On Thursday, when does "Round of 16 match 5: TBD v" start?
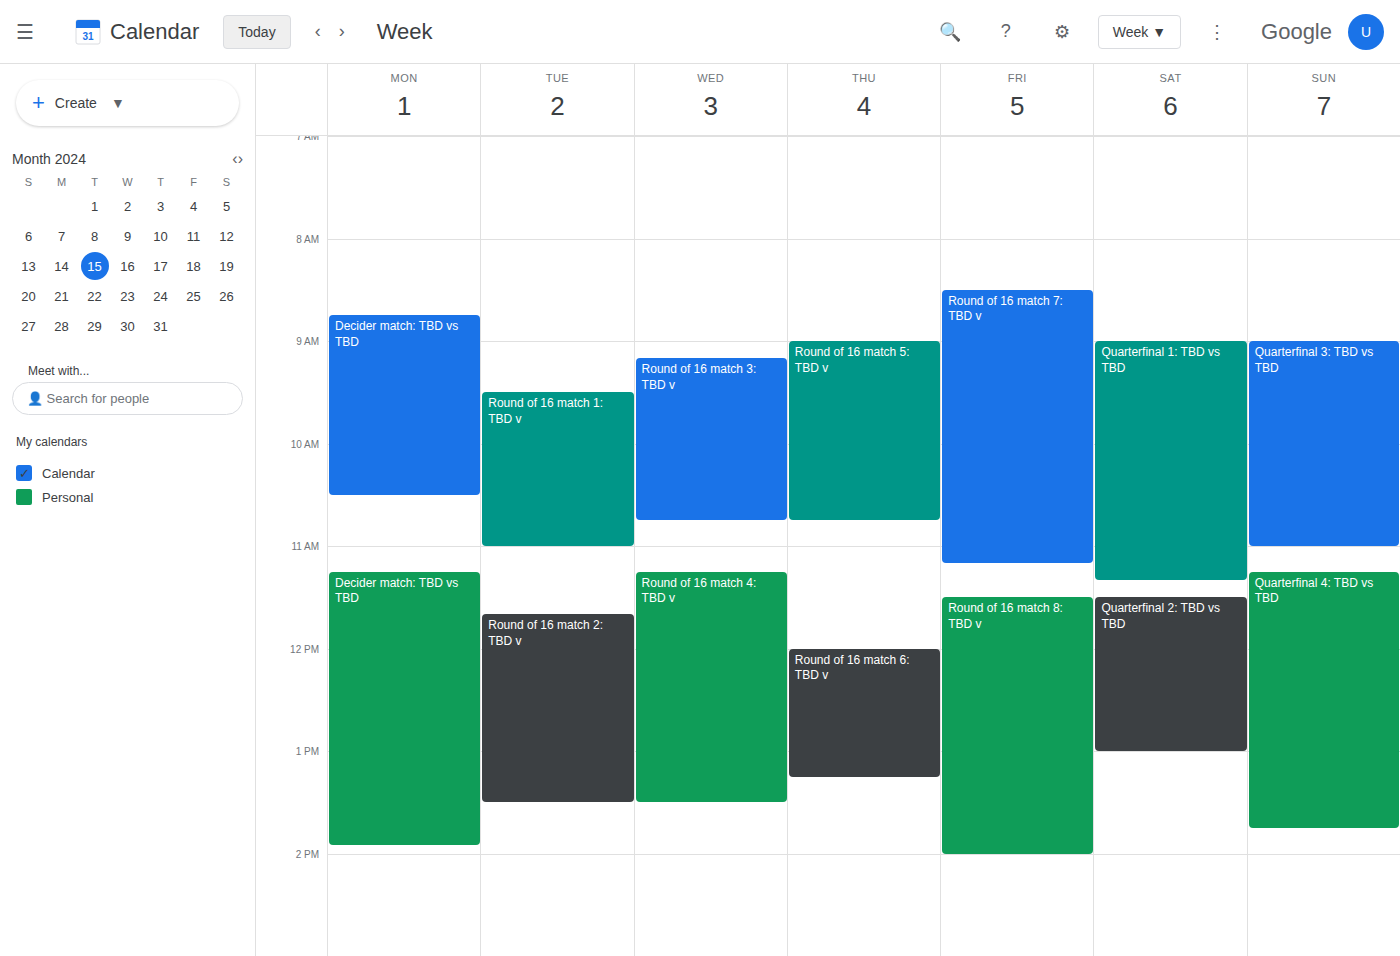
9:00 AM